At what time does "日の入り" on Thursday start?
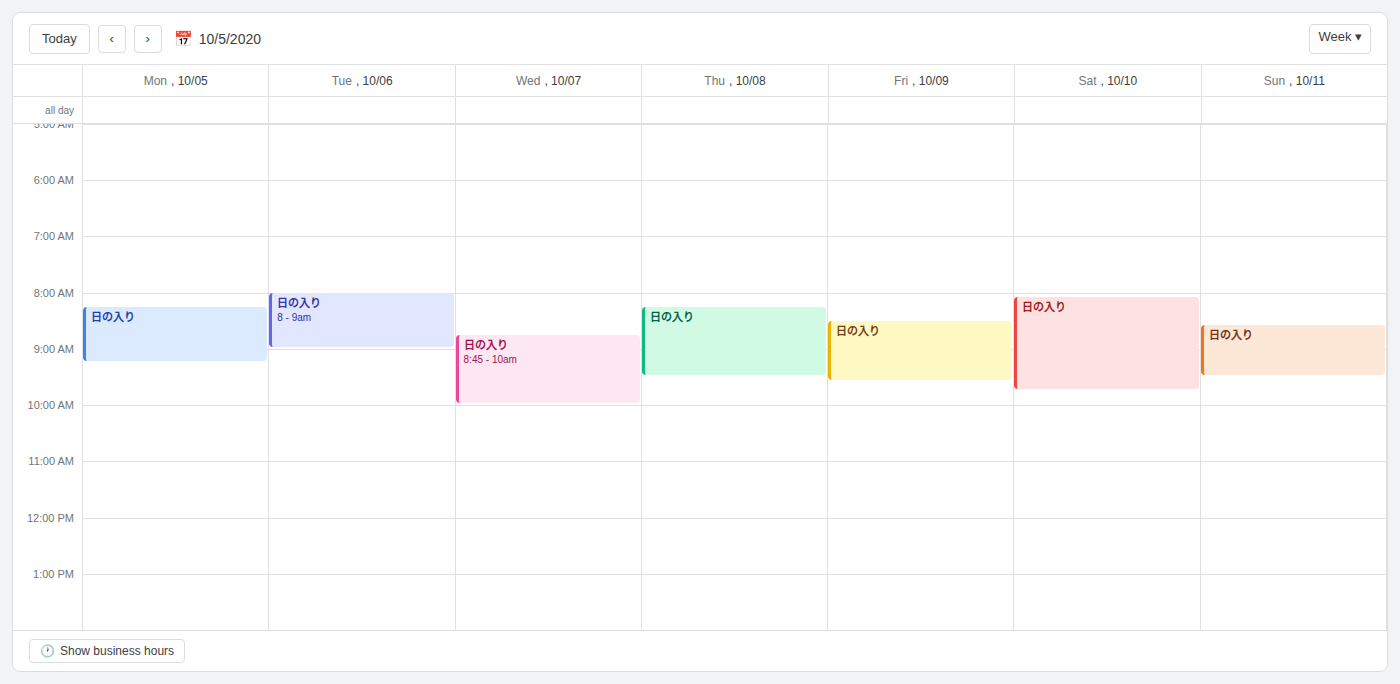
8:15 AM